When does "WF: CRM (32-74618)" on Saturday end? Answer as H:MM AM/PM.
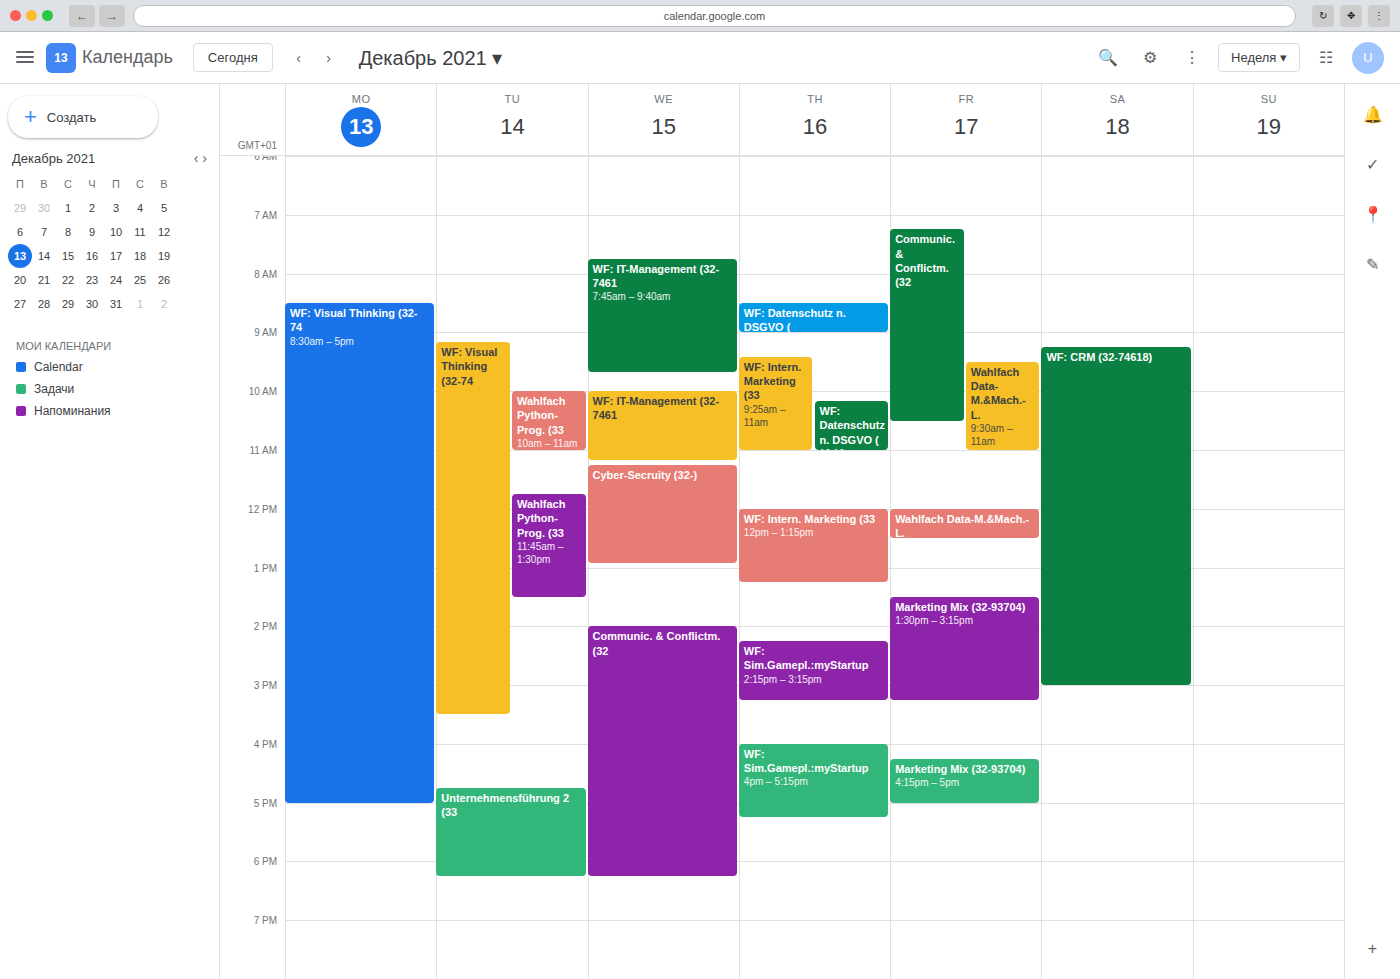
3:00 PM